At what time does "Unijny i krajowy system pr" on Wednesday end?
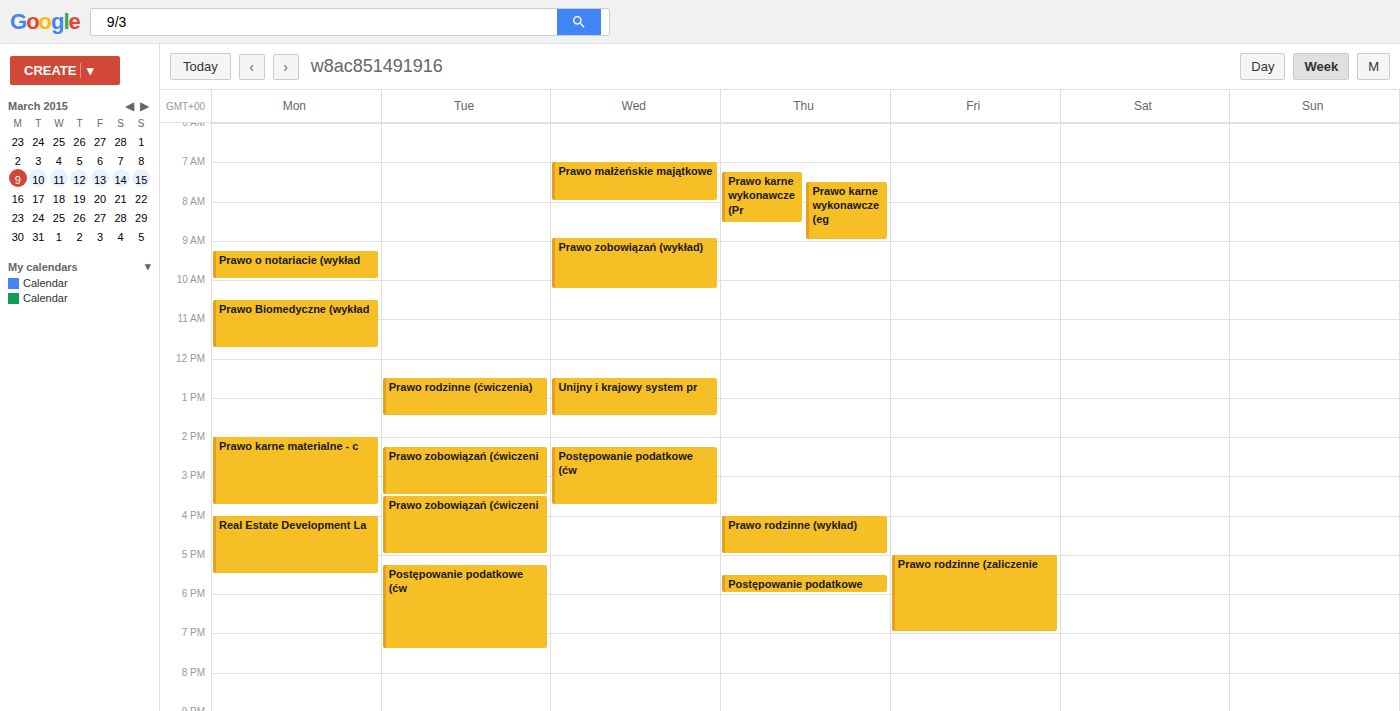
1:30 PM